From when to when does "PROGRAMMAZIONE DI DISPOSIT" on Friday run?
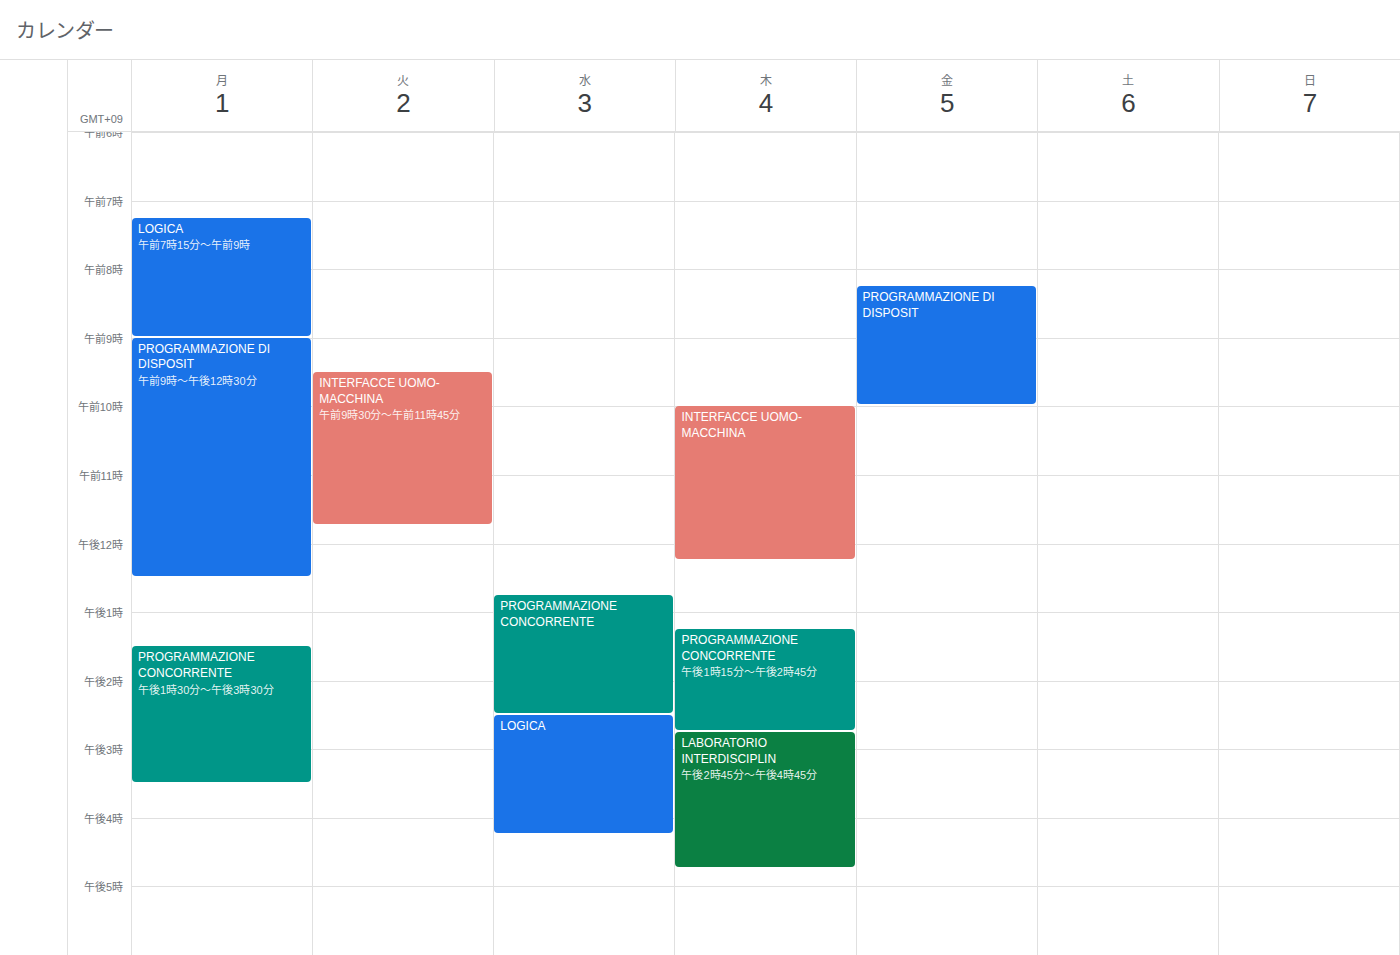
8:15 AM to 10:00 AM